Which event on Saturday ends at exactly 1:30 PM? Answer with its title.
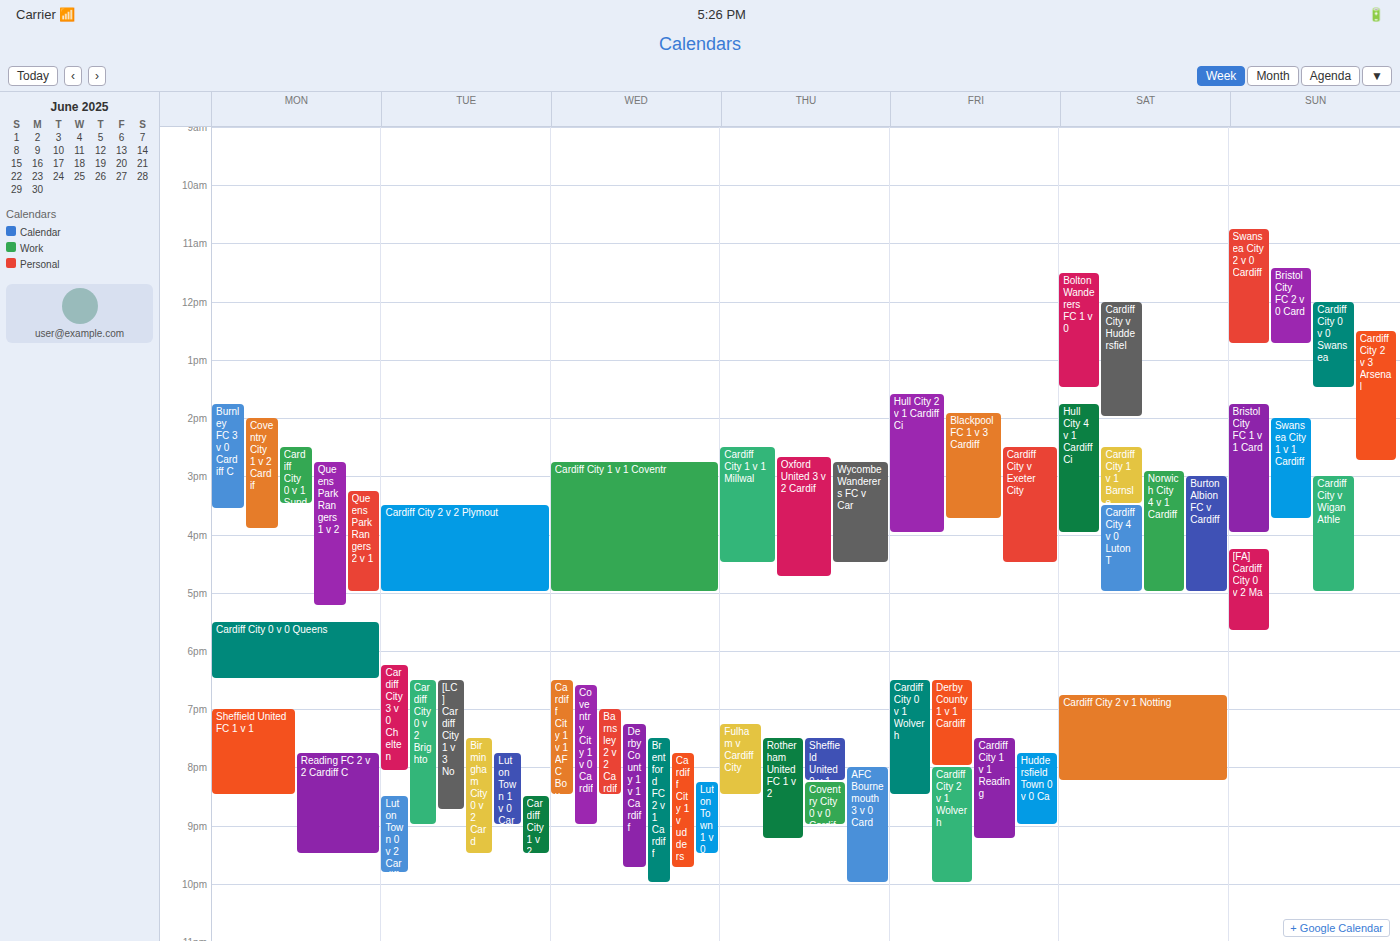
"Bolton Wanderers FC 1 v 0"